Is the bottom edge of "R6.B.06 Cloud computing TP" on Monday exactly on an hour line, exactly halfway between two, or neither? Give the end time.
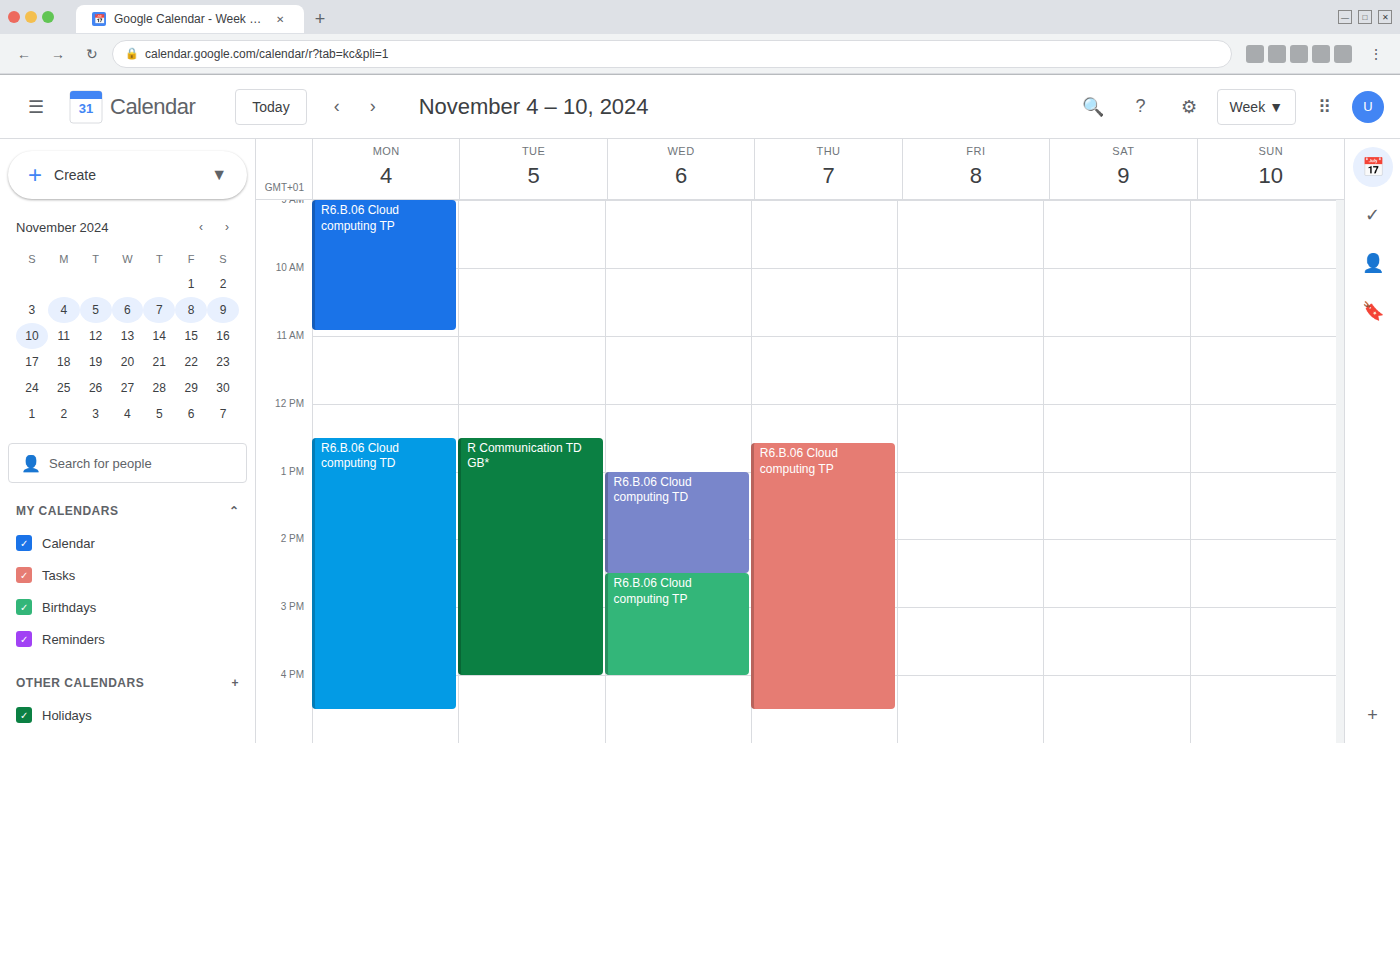
10:55 AM -- neither: 55 minutes below the 10 AM line and 5 minutes above the 11 AM line.